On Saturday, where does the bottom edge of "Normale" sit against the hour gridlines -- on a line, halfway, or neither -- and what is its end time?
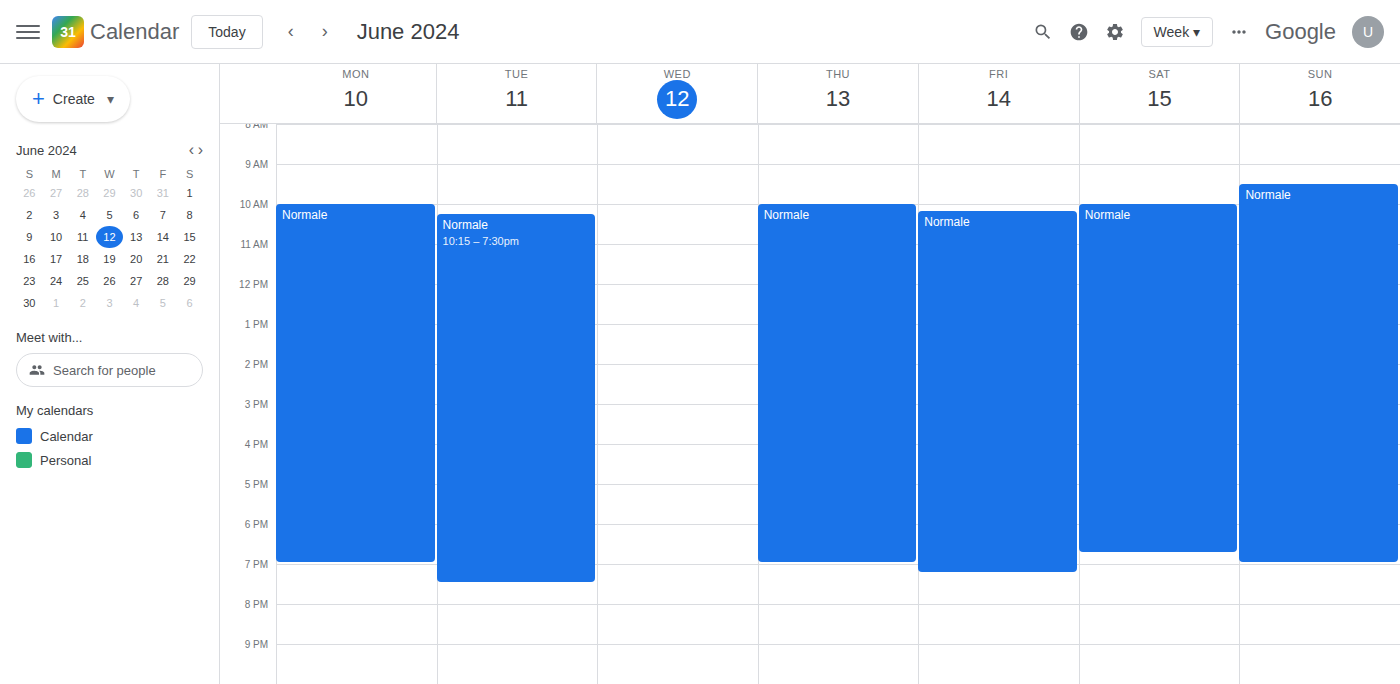
6:45 PM -- neither: three quarters of the way from the 6 PM line to the 7 PM line.